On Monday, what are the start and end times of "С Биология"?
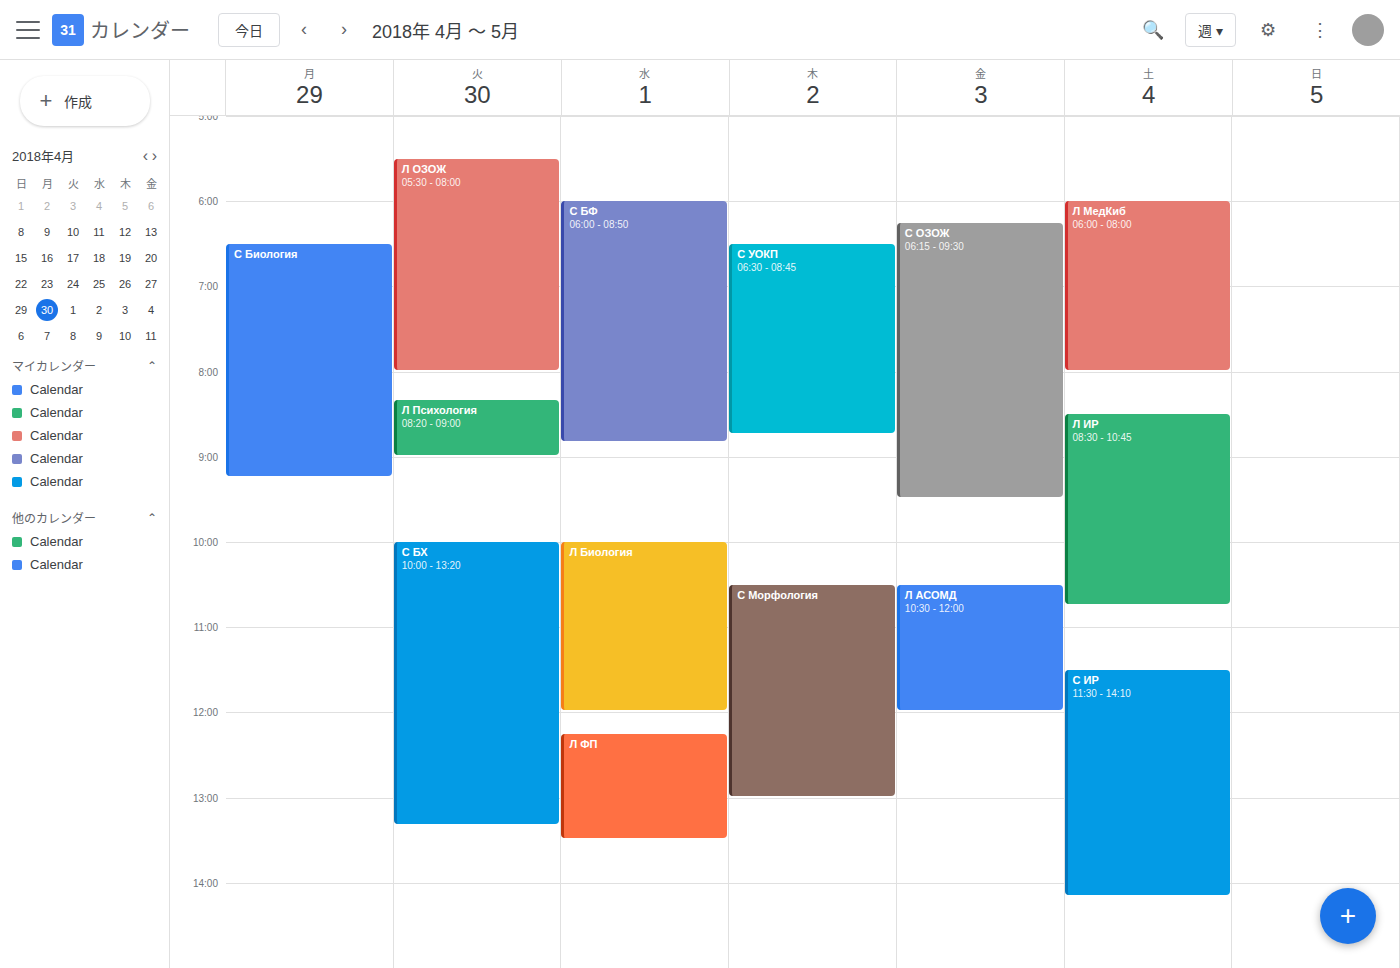
6:30 AM to 9:15 AM